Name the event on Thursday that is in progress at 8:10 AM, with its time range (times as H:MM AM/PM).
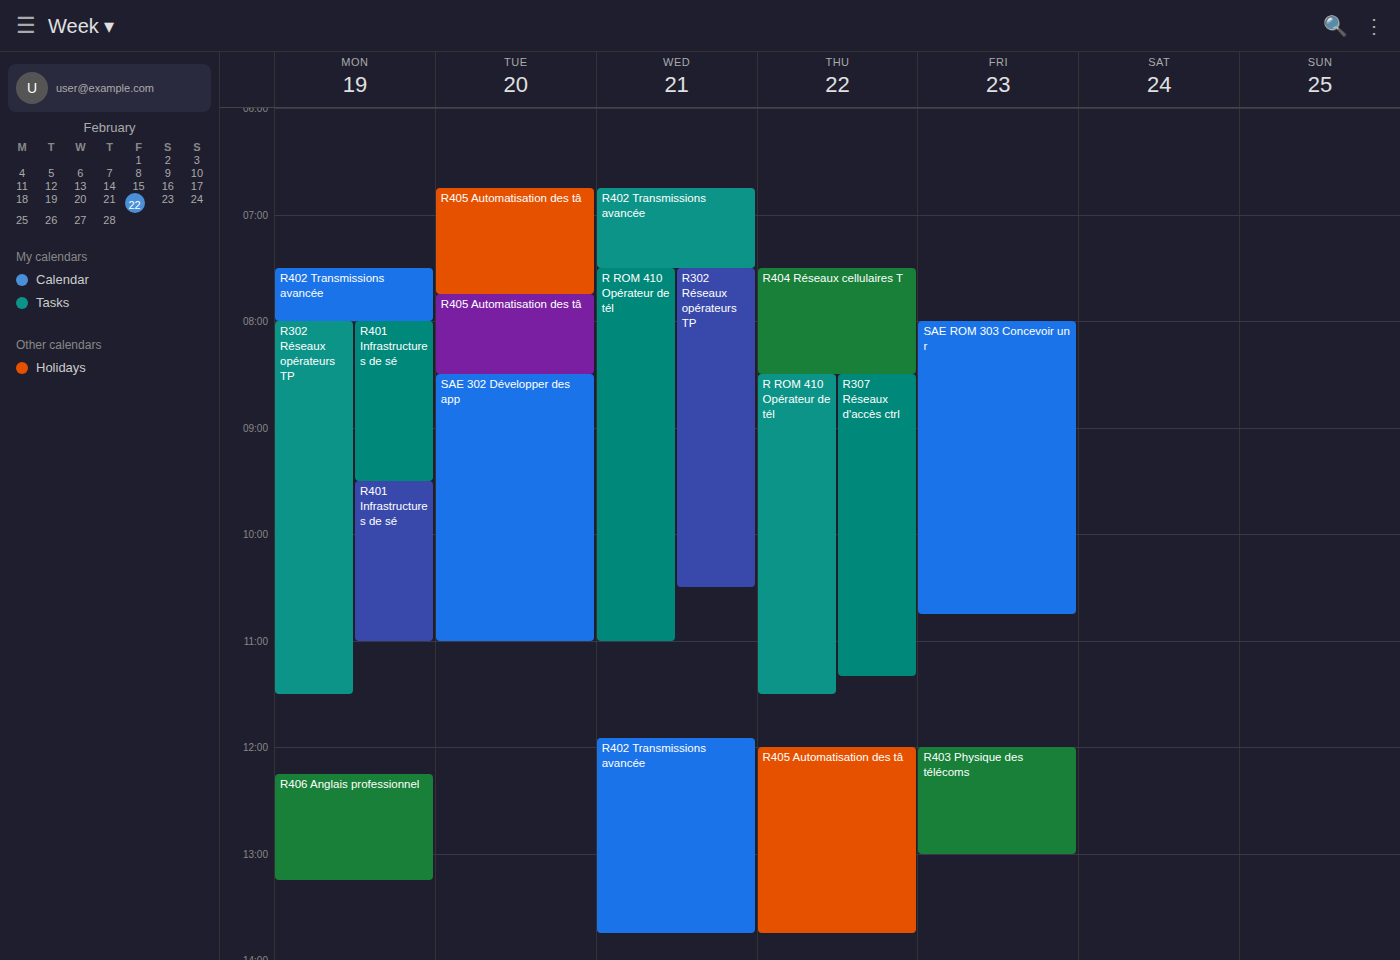
"R404 Réseaux cellulaires T", 7:30 AM to 8:30 AM